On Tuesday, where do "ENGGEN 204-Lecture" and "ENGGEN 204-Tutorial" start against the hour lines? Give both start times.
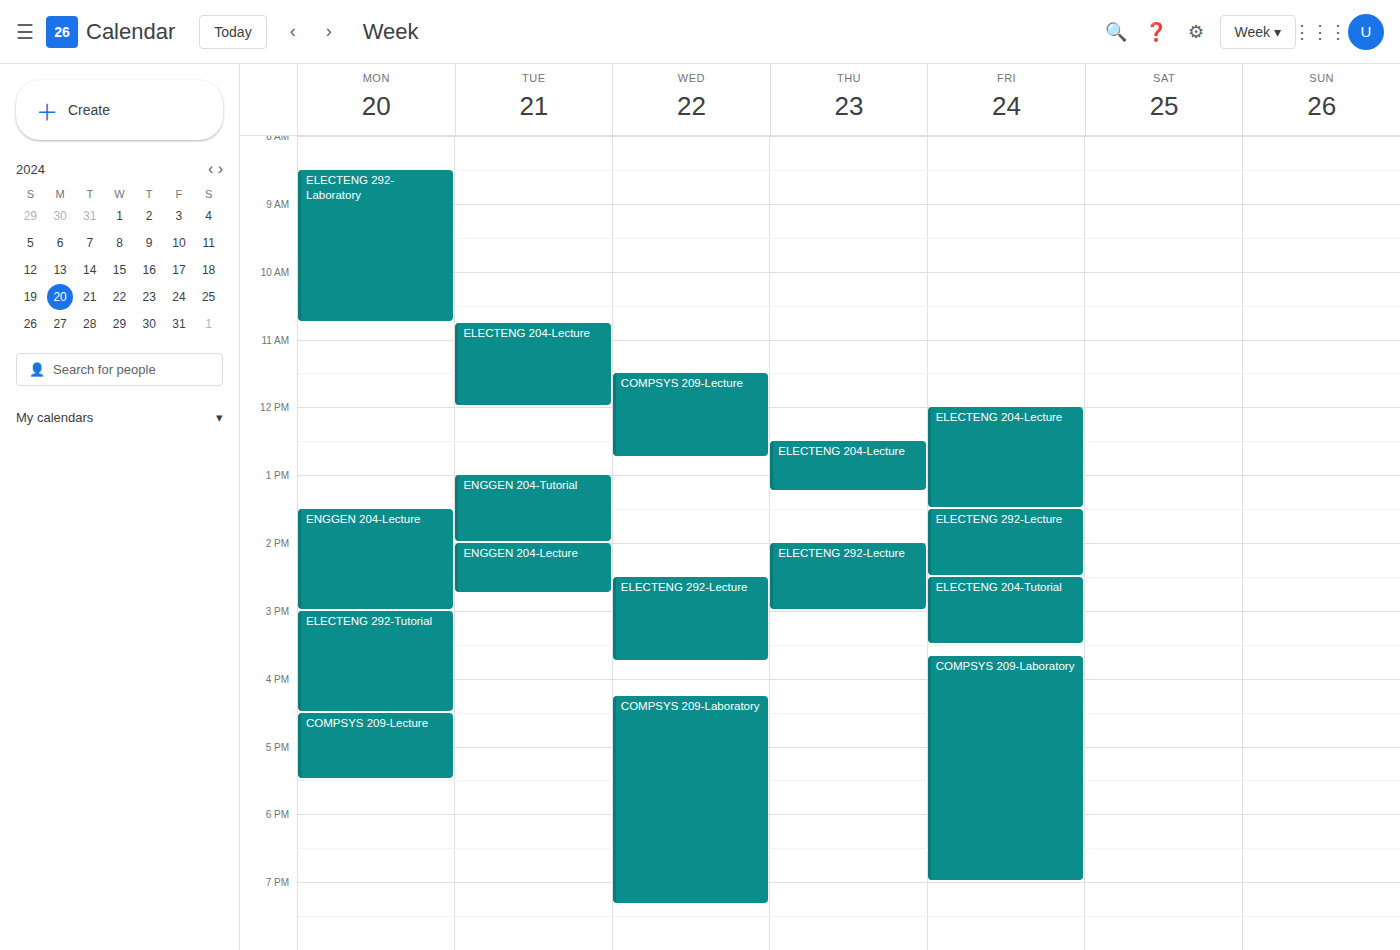
"ENGGEN 204-Lecture": 2:00 PM, exactly on the 2 PM line. "ENGGEN 204-Tutorial": 1:00 PM, exactly on the 1 PM line.